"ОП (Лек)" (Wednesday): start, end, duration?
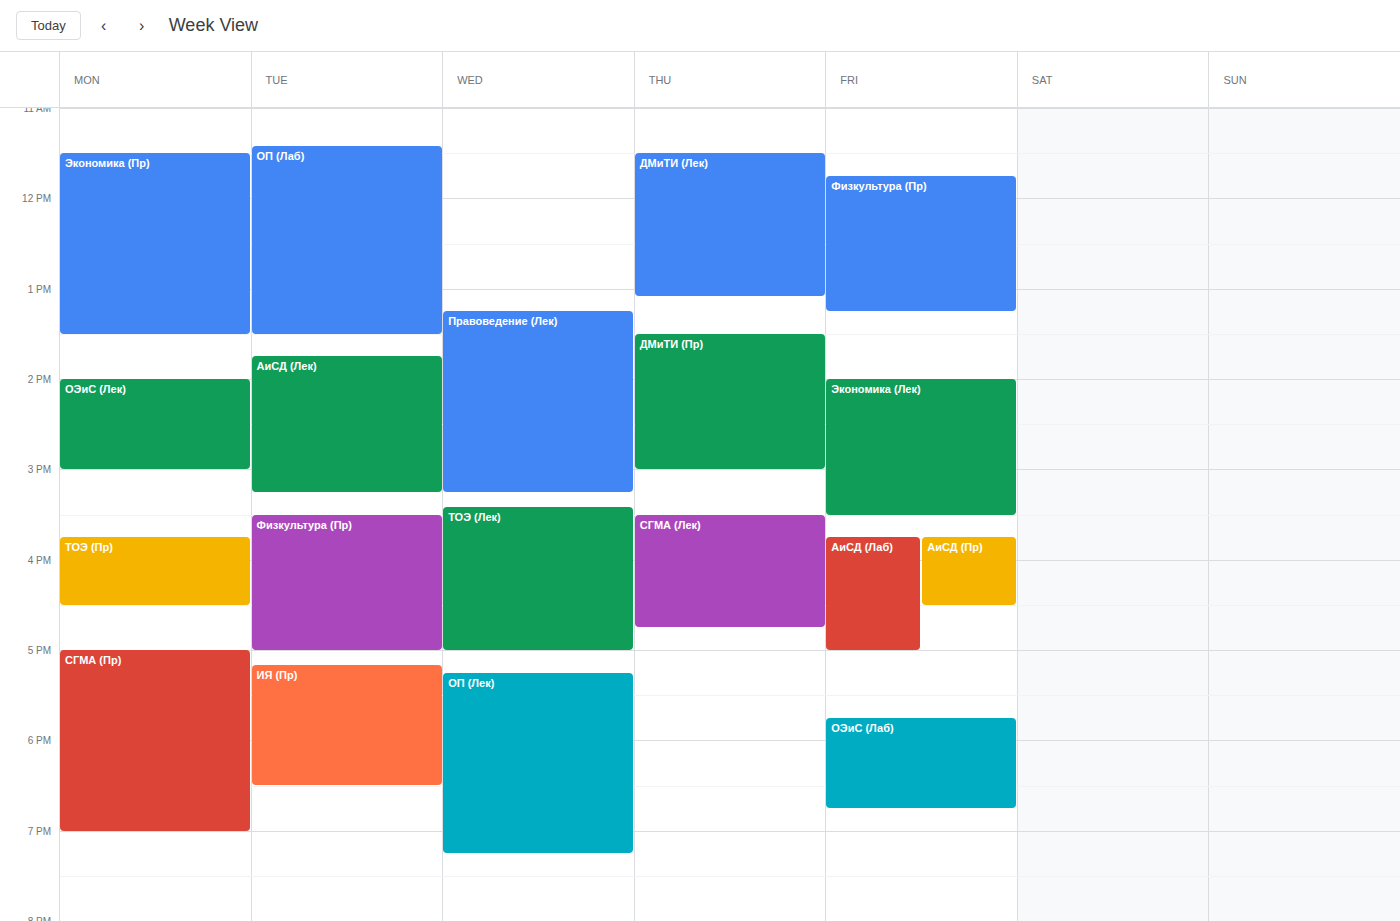
5:15 PM to 7:15 PM, 2 hours